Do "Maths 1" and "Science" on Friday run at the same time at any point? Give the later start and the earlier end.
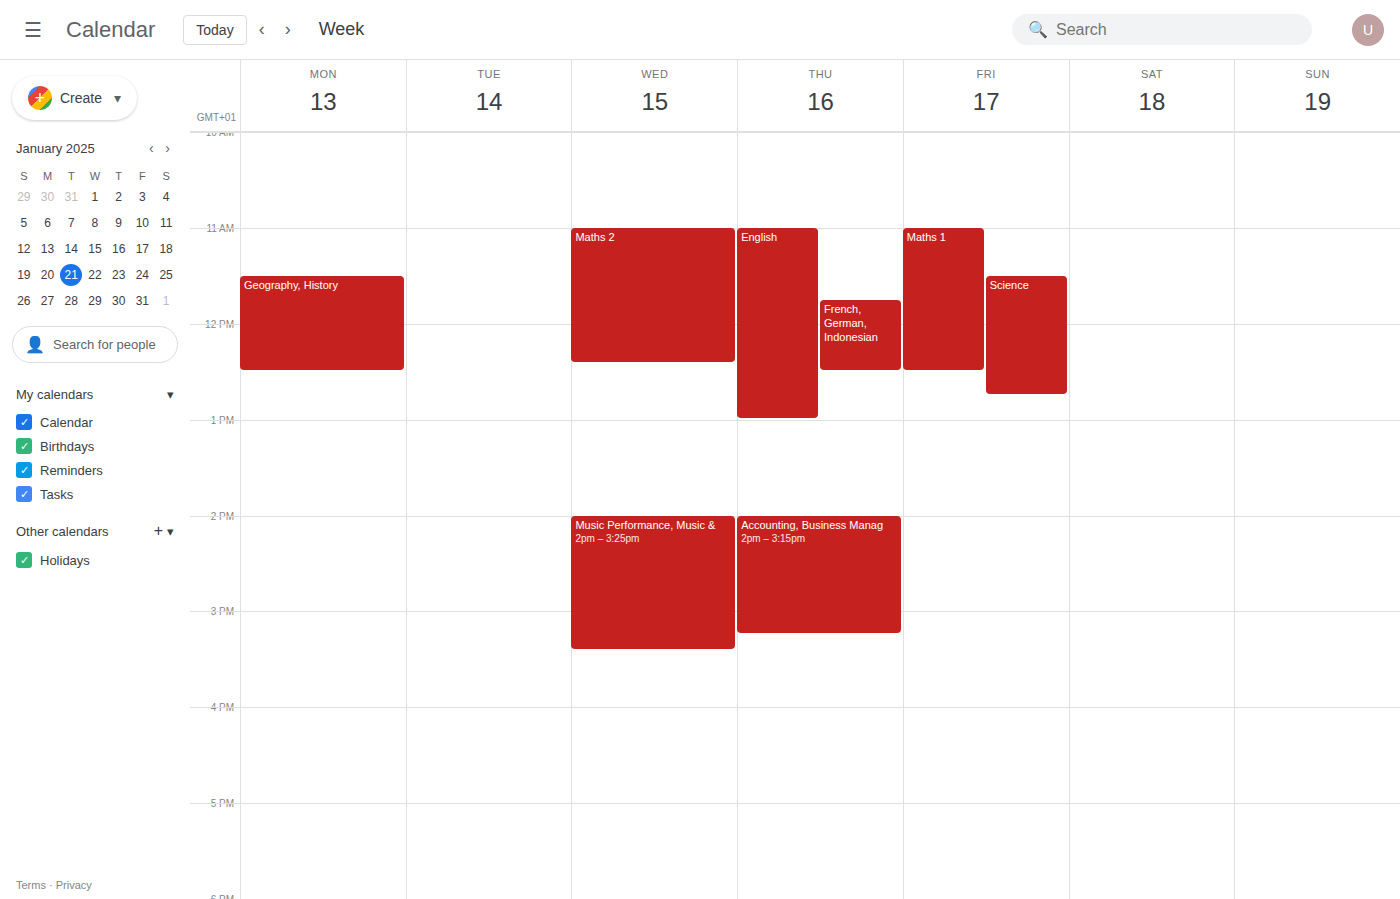
"Science" starts at 11:30, before "Maths 1" ends at 12:30 -- they overlap.